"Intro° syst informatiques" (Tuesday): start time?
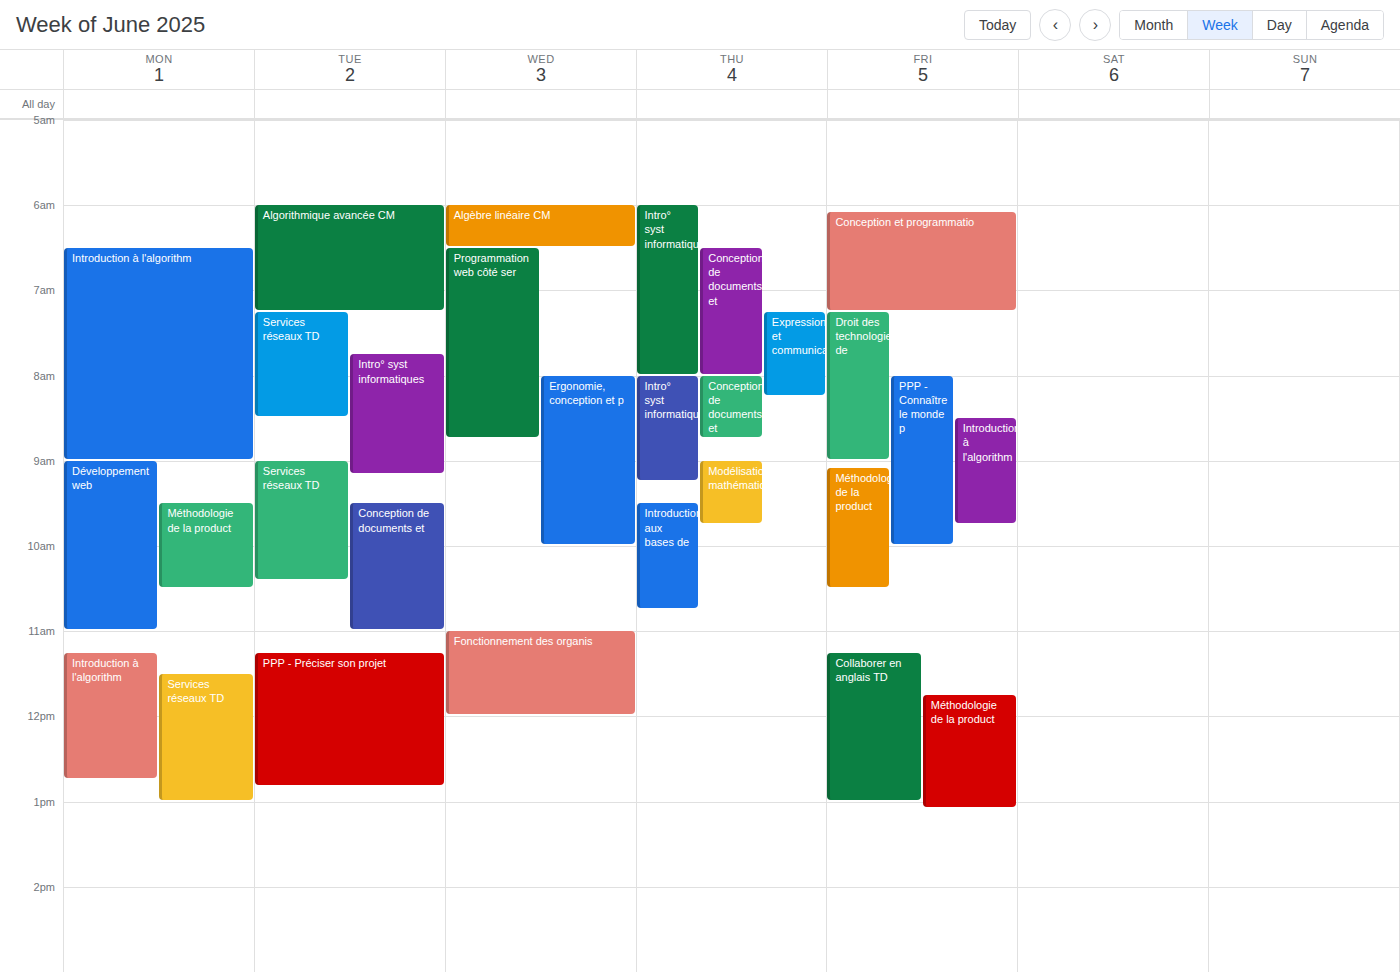
7:45 AM